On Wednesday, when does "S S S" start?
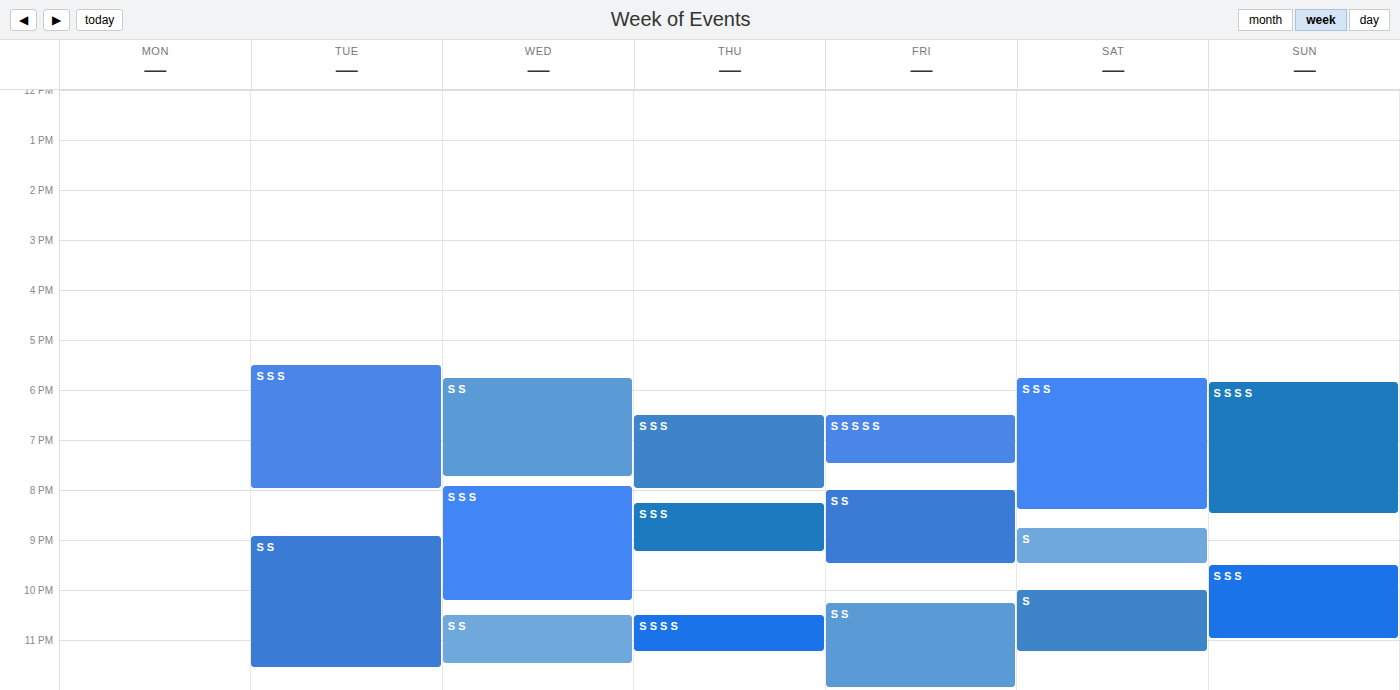
7:55 PM